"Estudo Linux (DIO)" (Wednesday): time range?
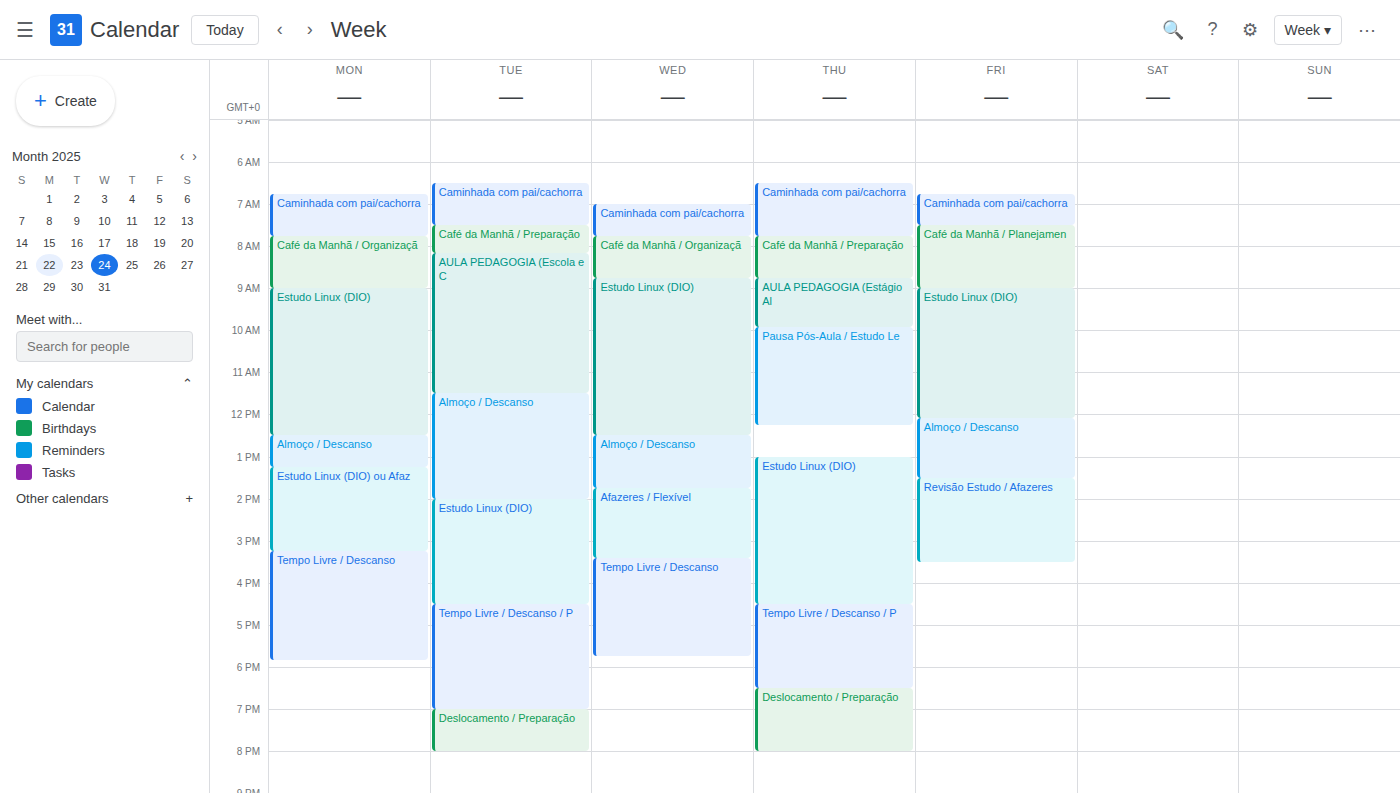
8:45 AM to 12:30 PM